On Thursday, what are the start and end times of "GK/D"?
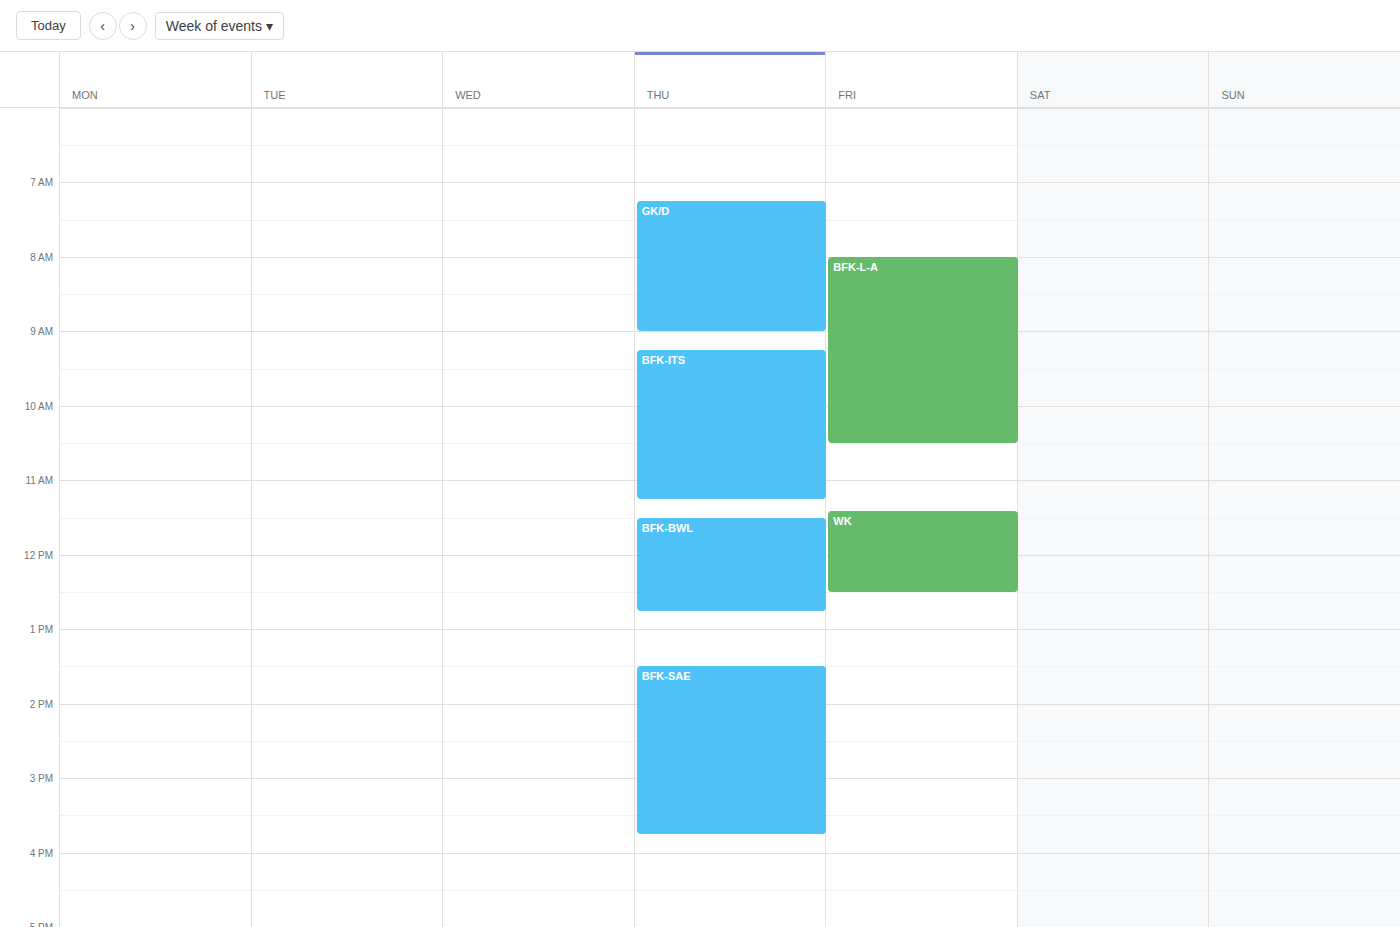
7:15 AM to 9:00 AM